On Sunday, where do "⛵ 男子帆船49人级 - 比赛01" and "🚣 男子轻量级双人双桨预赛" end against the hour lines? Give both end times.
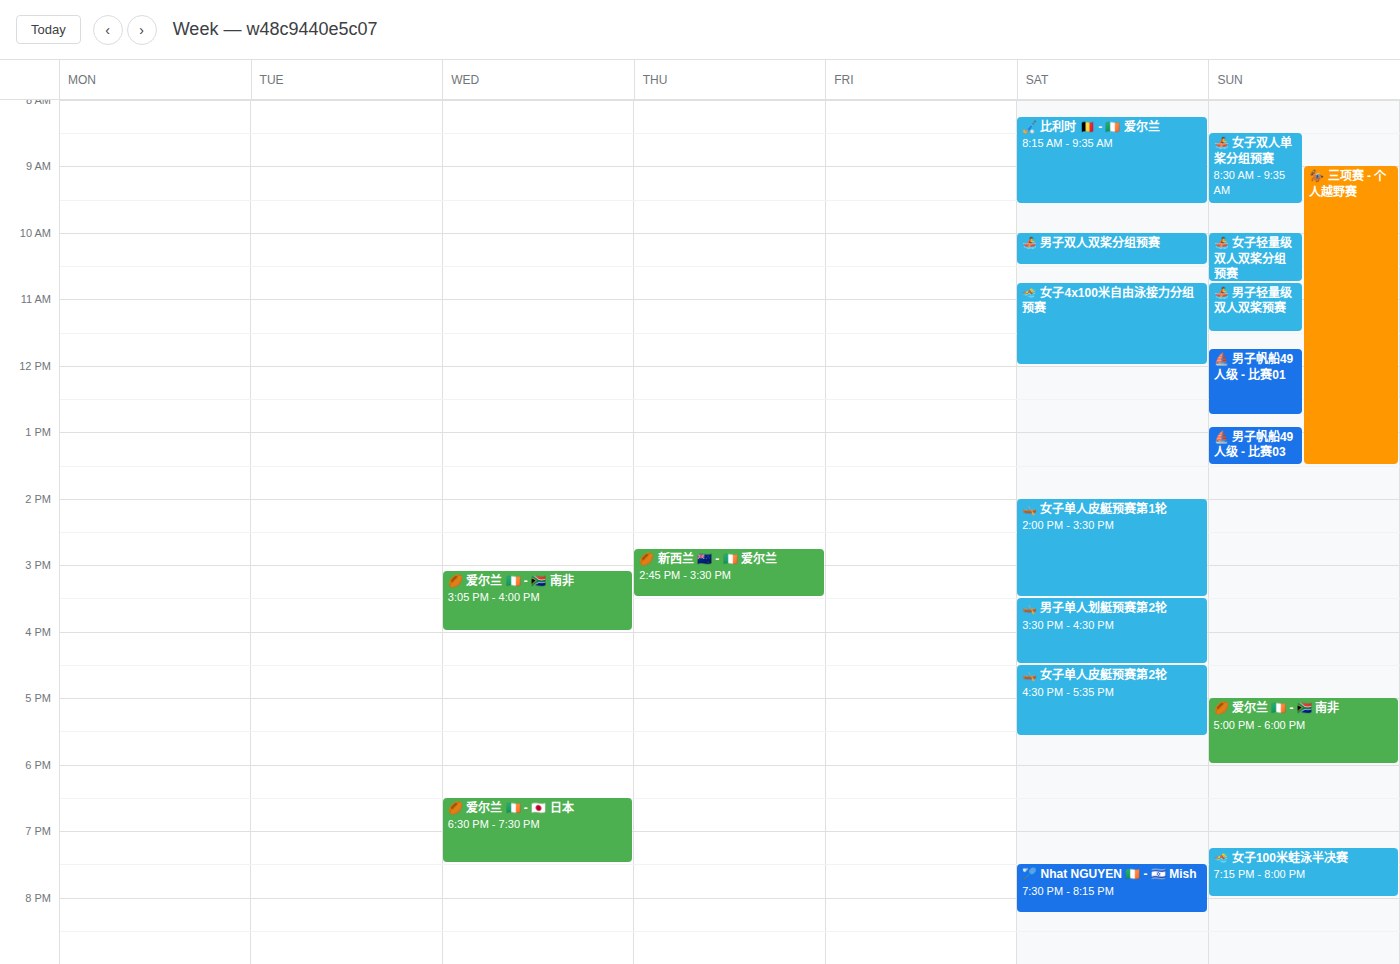
"⛵ 男子帆船49人级 - 比赛01": 12:45 PM, neither: three quarters of the way from the 12 PM line to the 1 PM line. "🚣 男子轻量级双人双桨预赛": 11:30 AM, halfway between the 11 AM and 12 PM lines.